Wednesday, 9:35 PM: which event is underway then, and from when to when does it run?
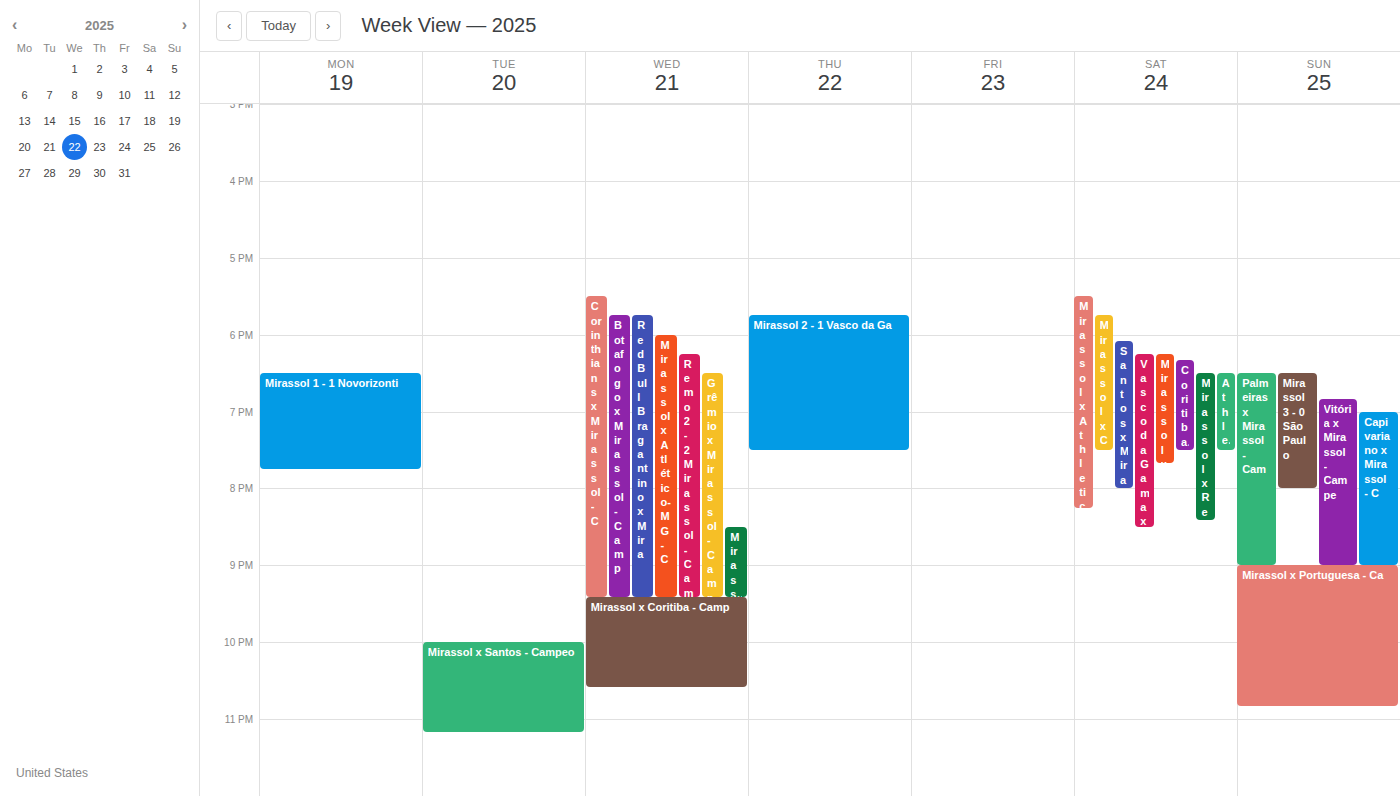
"Mirassol x Coritiba - Camp", 9:25 PM to 10:35 PM